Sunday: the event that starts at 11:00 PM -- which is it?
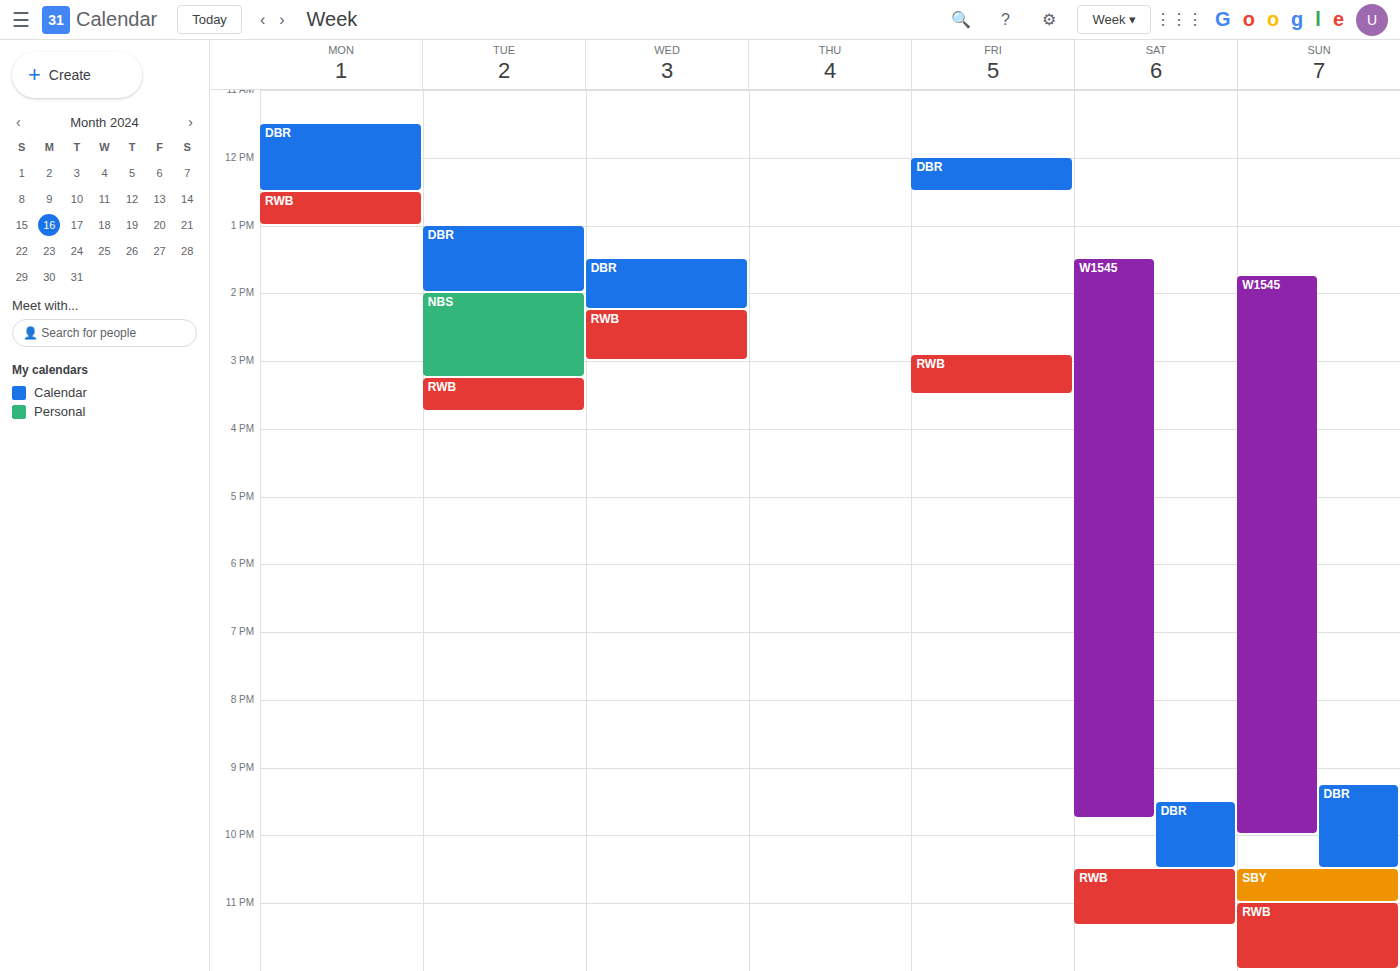
"RWB"